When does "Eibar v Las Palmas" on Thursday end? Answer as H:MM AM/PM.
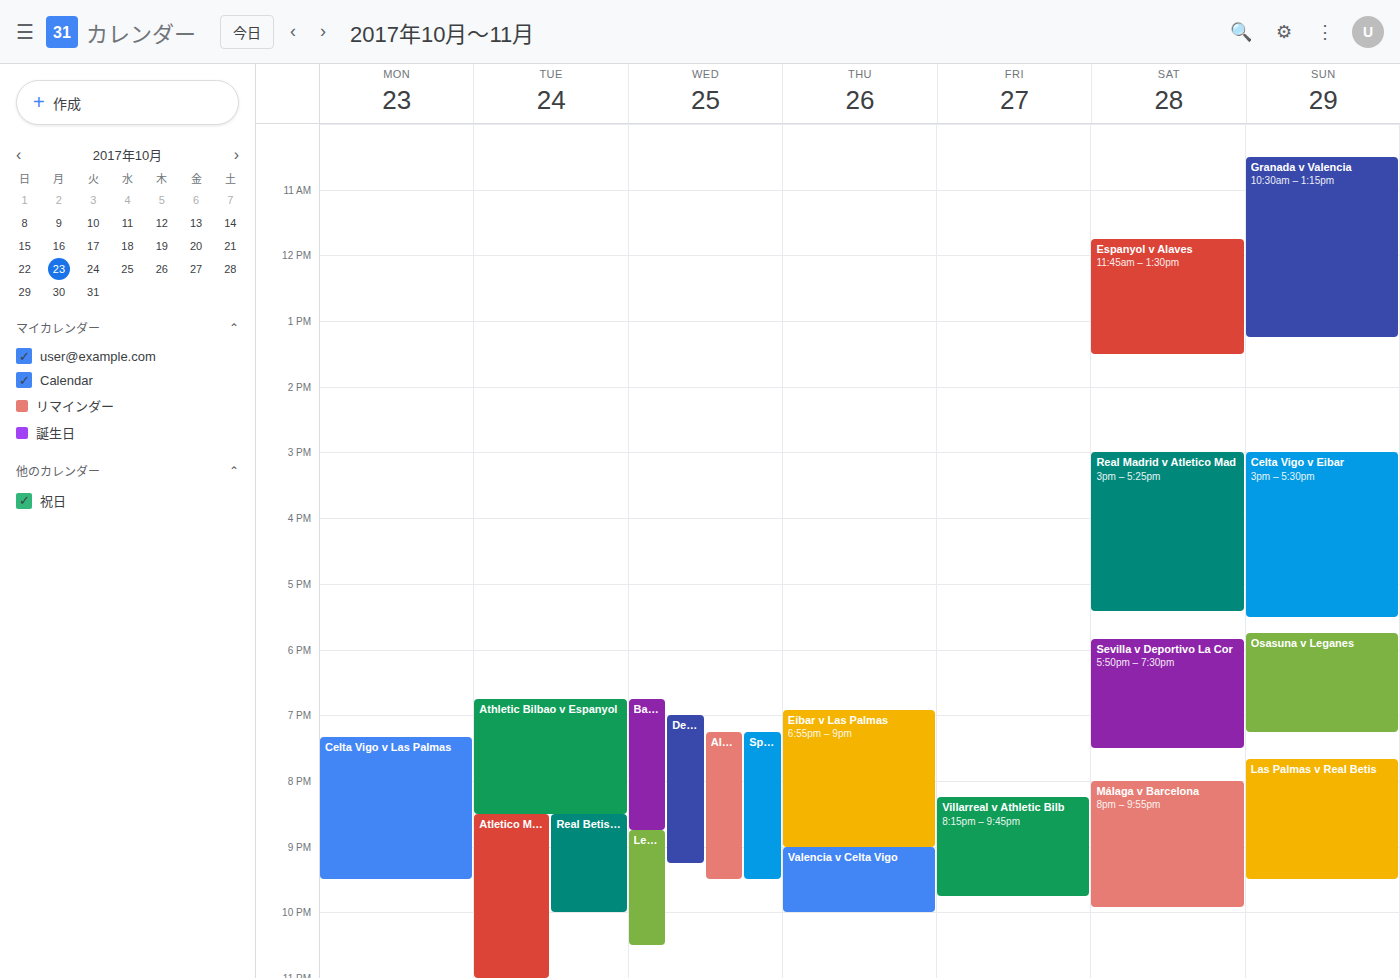
9:00 PM